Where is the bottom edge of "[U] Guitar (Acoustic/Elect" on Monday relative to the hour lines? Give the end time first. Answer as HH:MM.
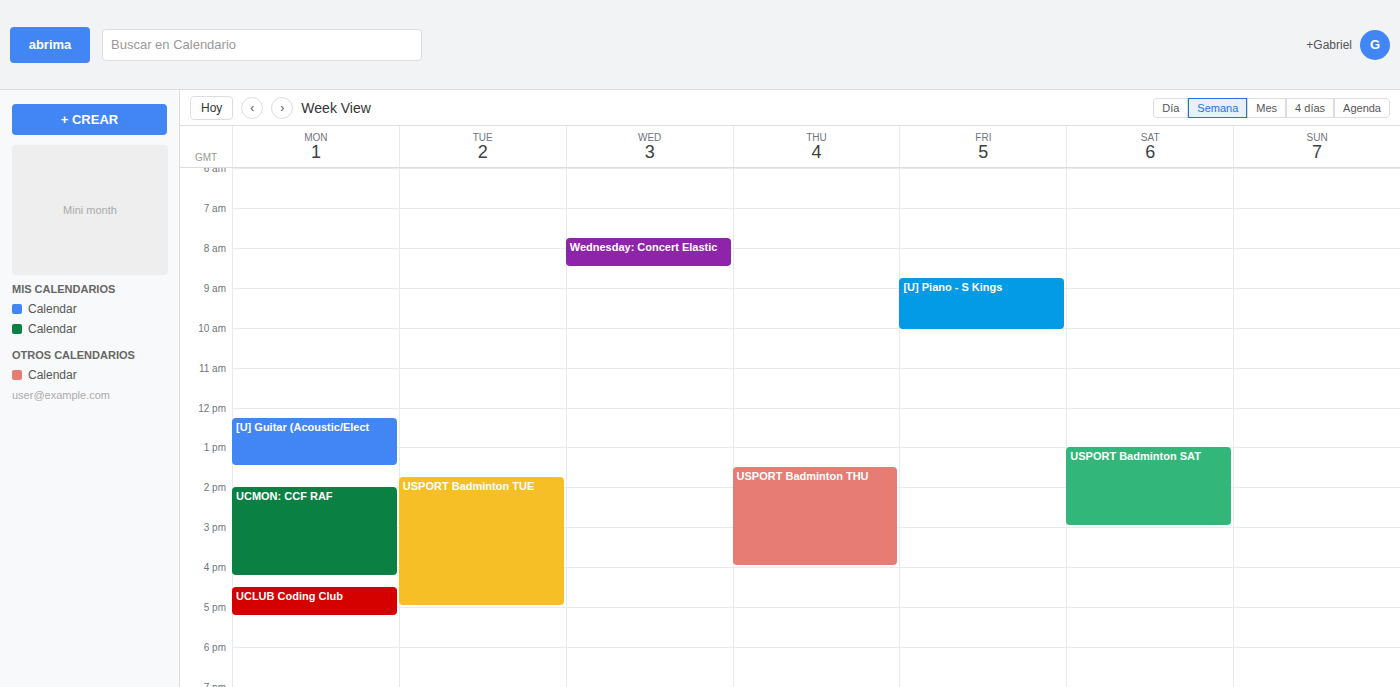
13:30 -- halfway between the 13:00 and 14:00 lines.